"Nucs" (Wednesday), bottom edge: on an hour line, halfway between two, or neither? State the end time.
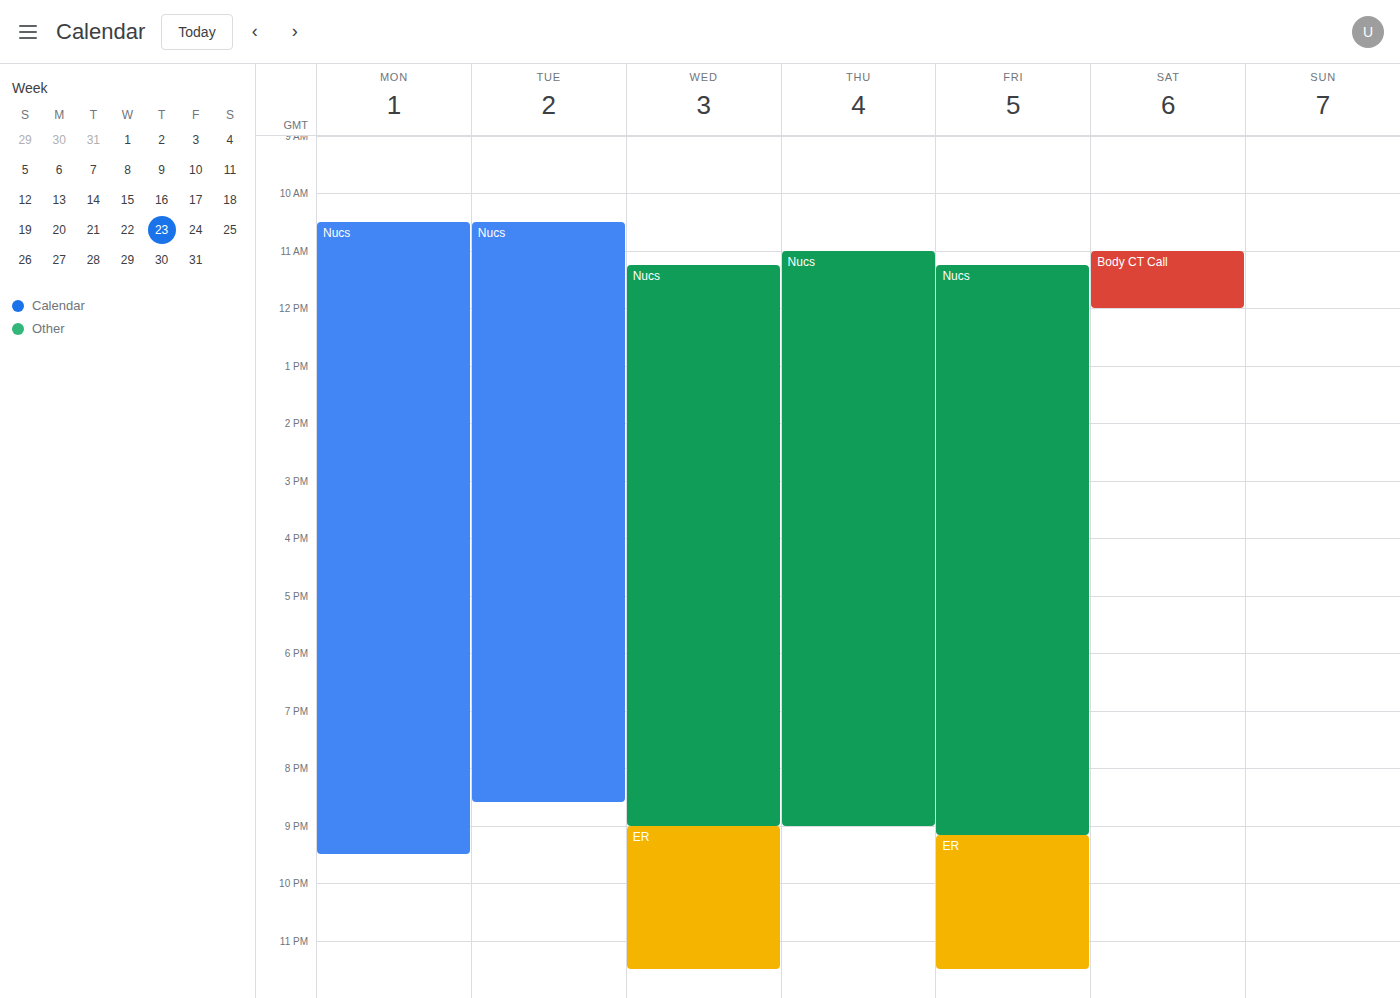
9:00 PM -- exactly on the 9 PM line.